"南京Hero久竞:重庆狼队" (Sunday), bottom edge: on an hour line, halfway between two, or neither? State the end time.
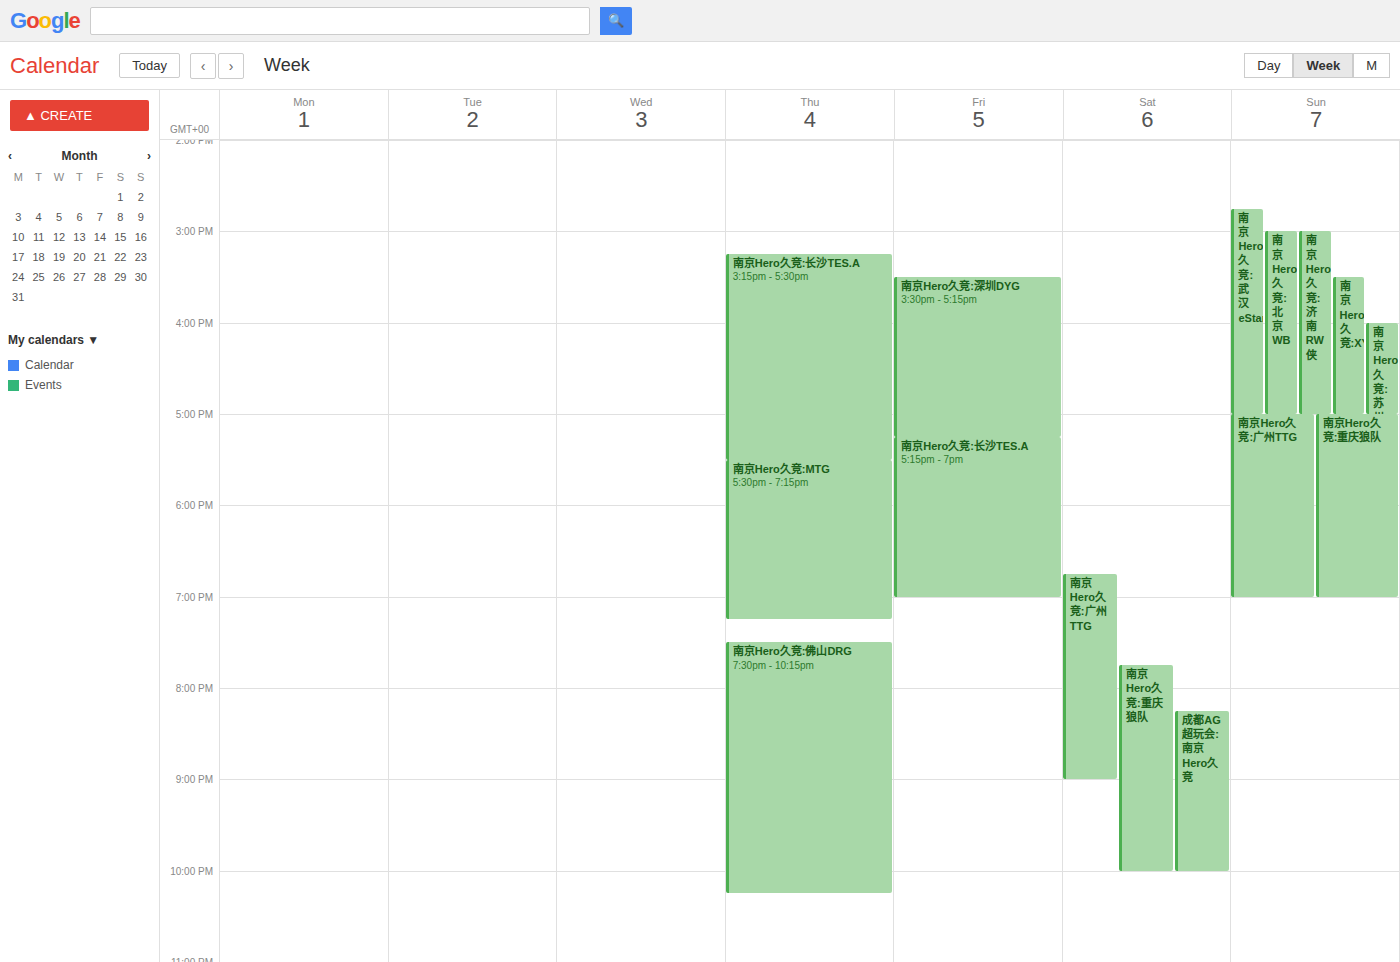
7:00 PM -- exactly on the 7 PM line.